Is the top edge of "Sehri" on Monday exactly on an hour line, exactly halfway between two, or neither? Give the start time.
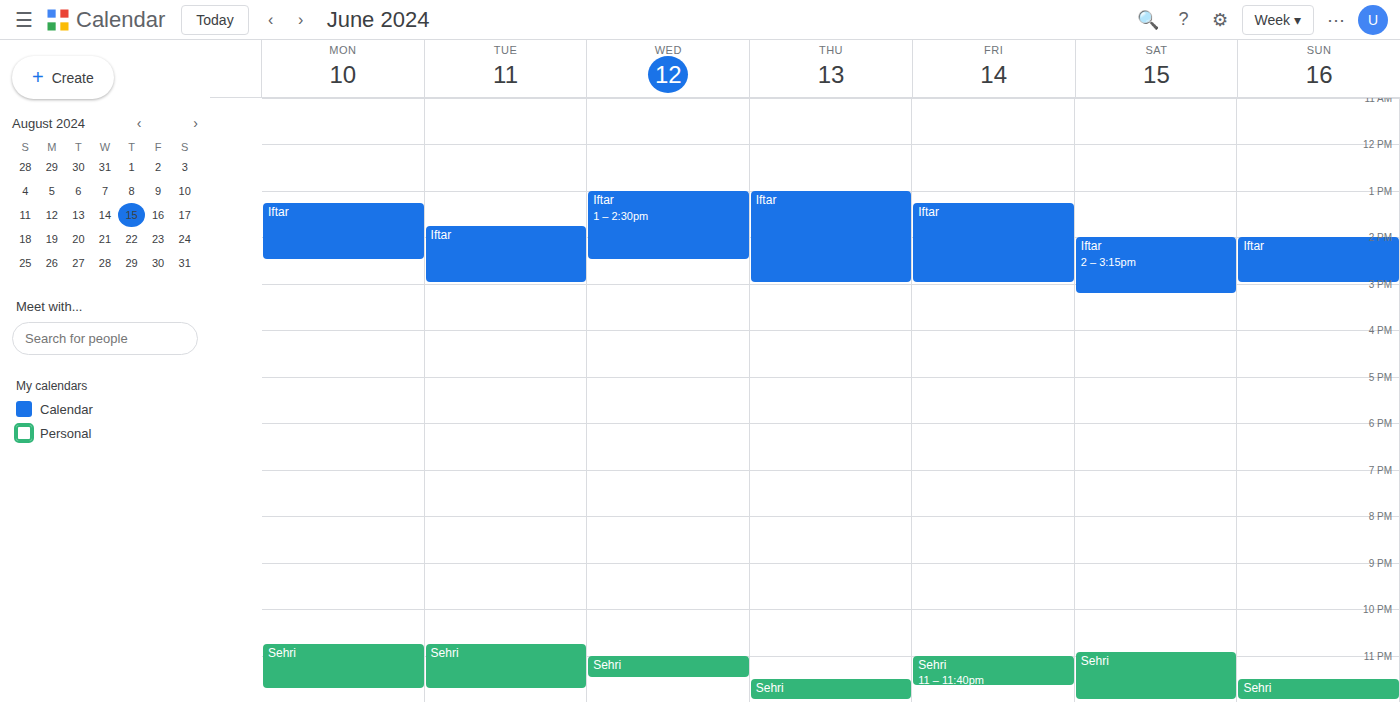
10:45 PM -- neither: three quarters of the way from the 10 PM line to the 11 PM line.